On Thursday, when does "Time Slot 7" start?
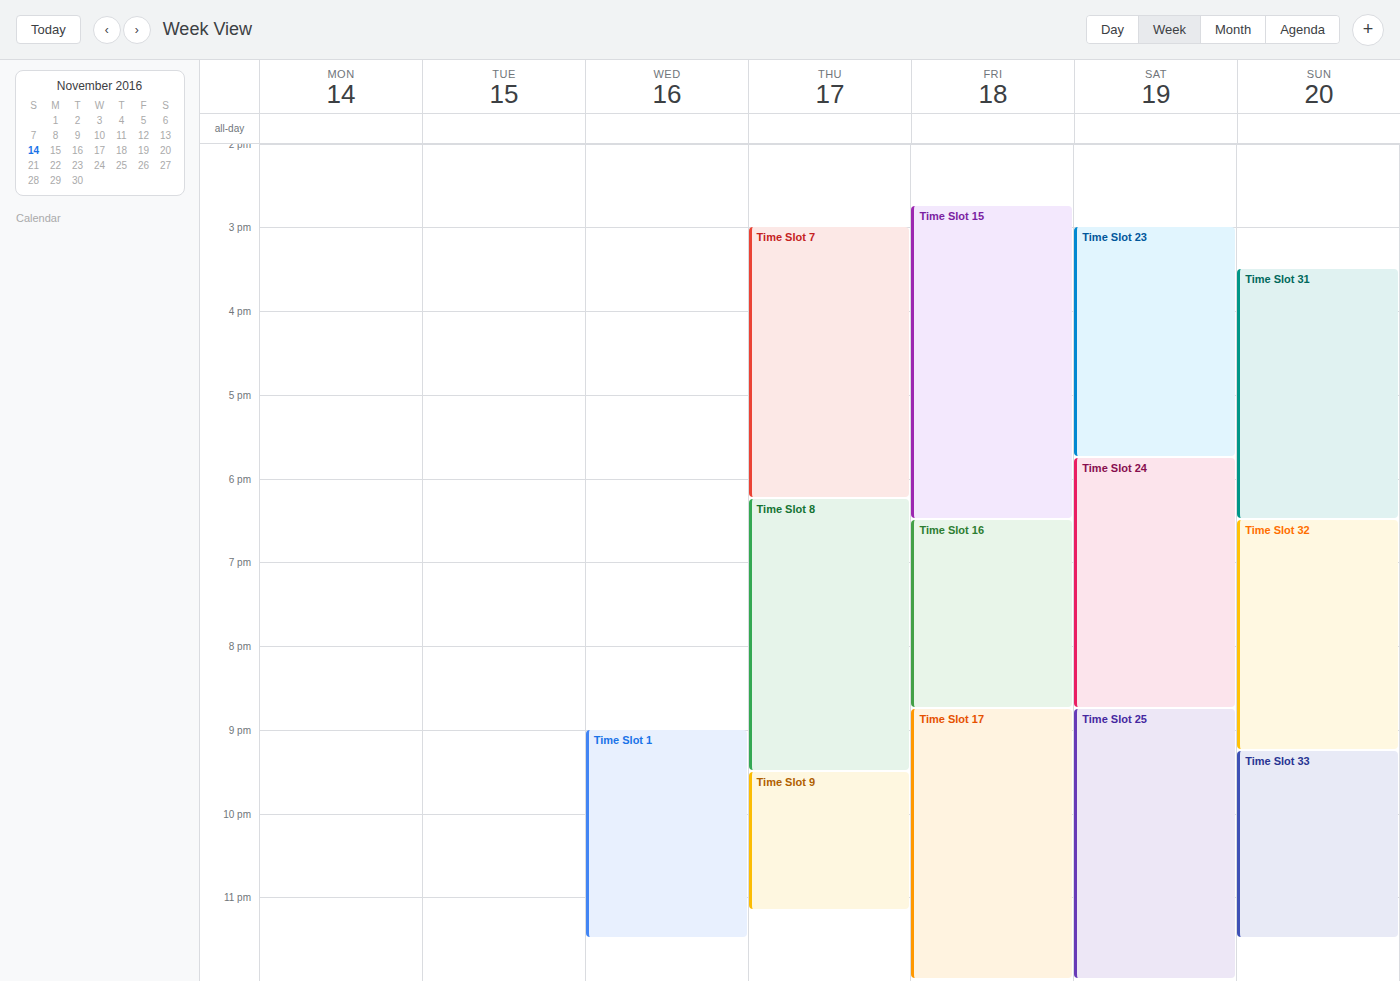
15:00